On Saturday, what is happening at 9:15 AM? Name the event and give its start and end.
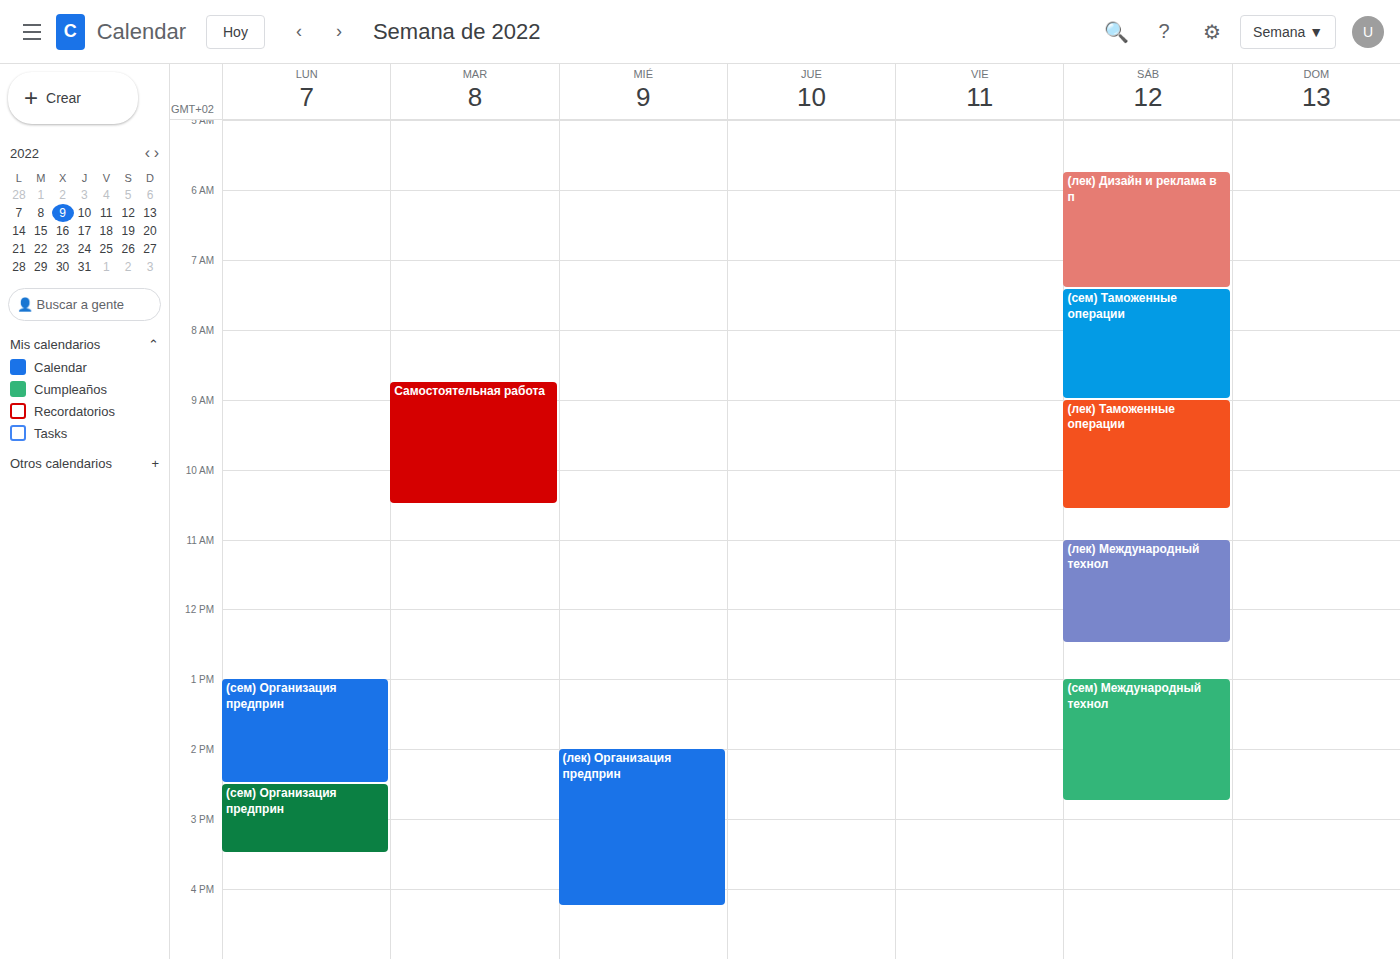
"(лек) Таможенные операции", 9:00 AM to 10:35 AM